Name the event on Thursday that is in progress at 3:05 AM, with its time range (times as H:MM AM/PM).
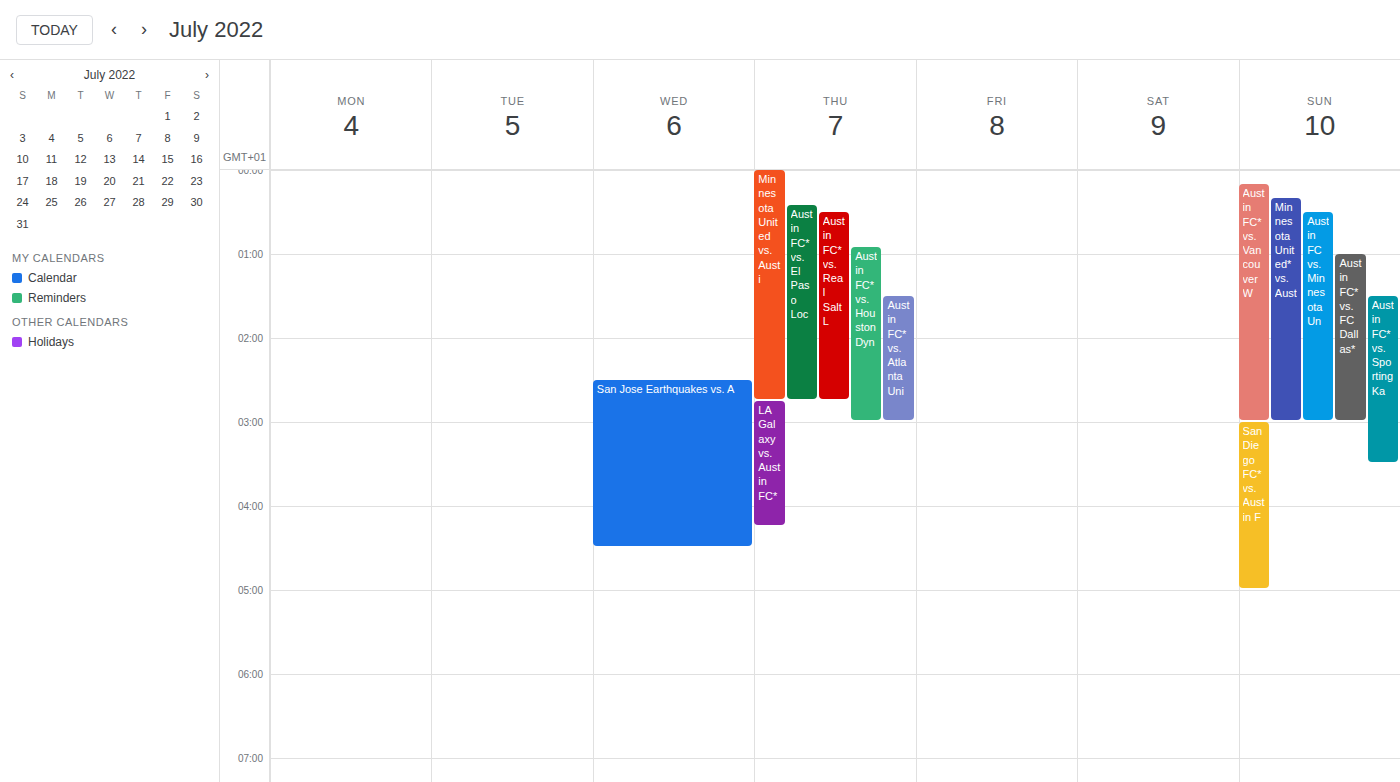
"LA Galaxy vs. Austin FC*", 2:45 AM to 4:15 AM